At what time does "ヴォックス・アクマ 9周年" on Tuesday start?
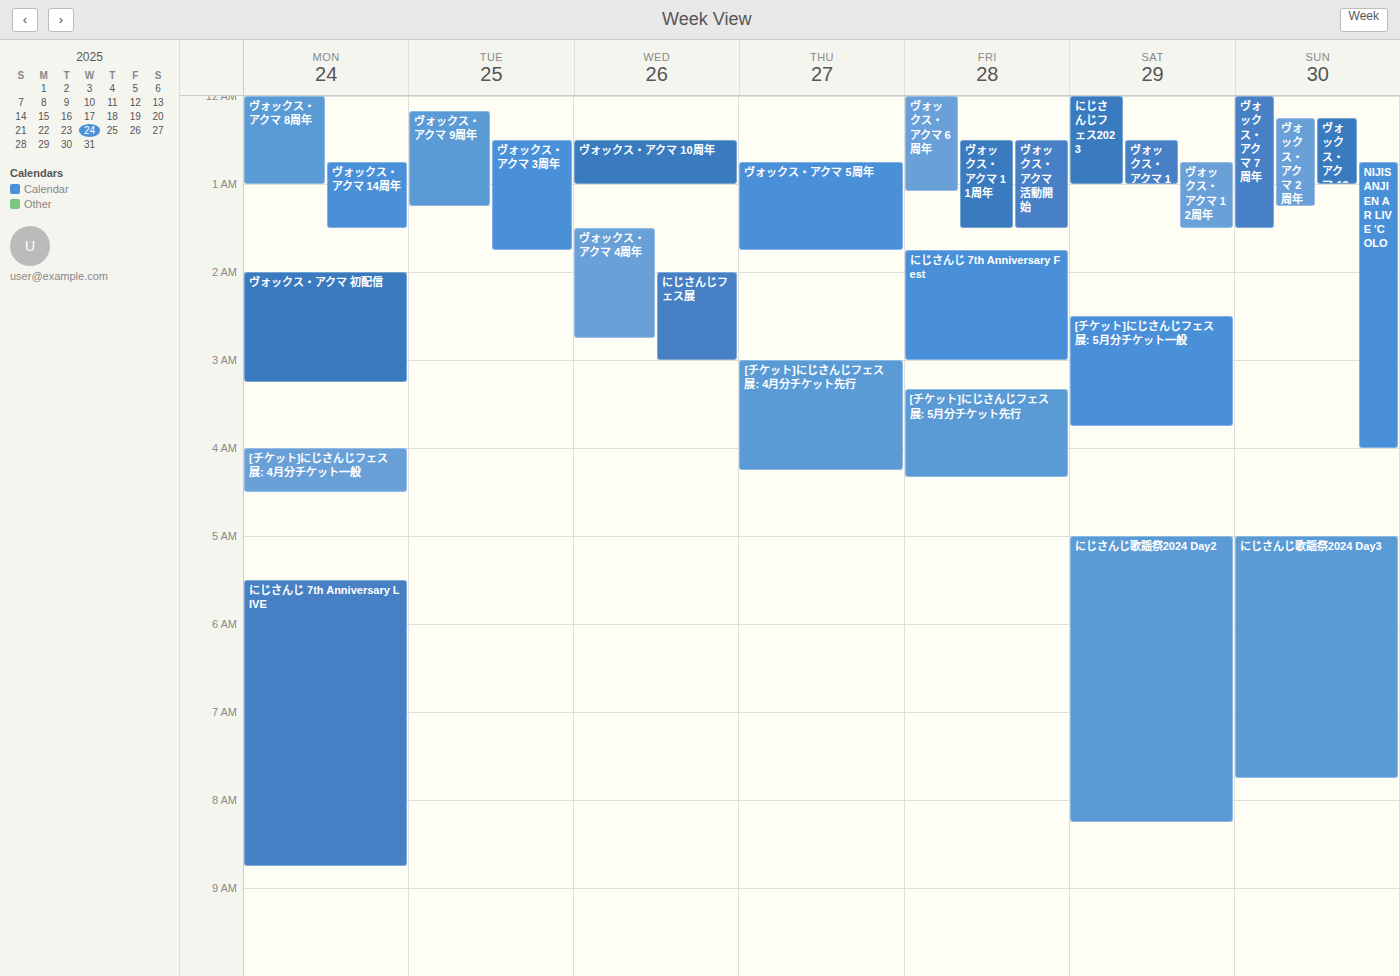
12:10 AM